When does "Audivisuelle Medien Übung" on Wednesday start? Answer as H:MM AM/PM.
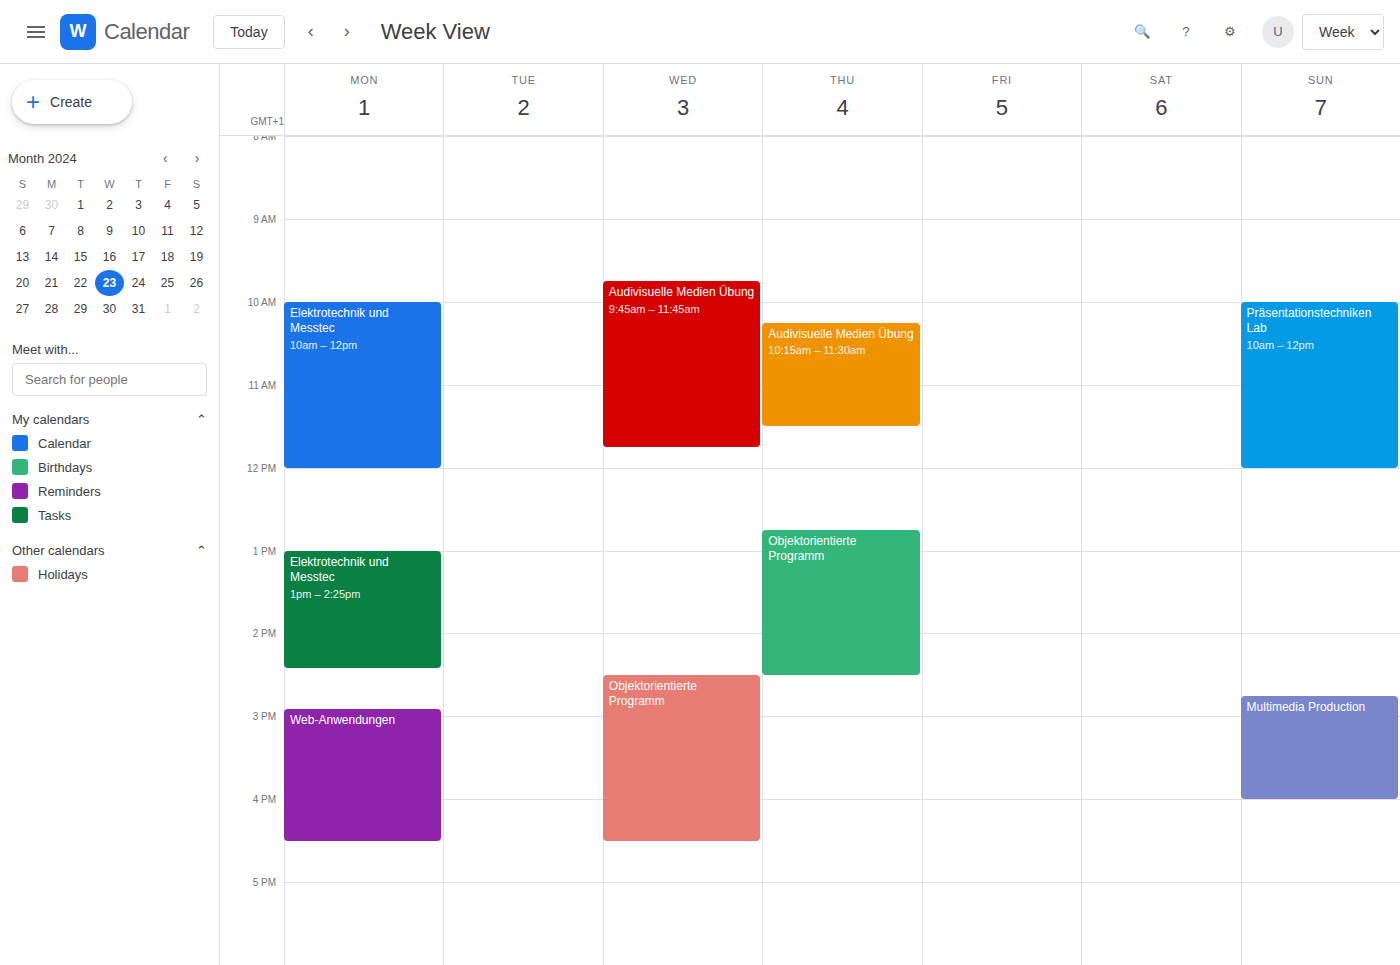
9:45 AM